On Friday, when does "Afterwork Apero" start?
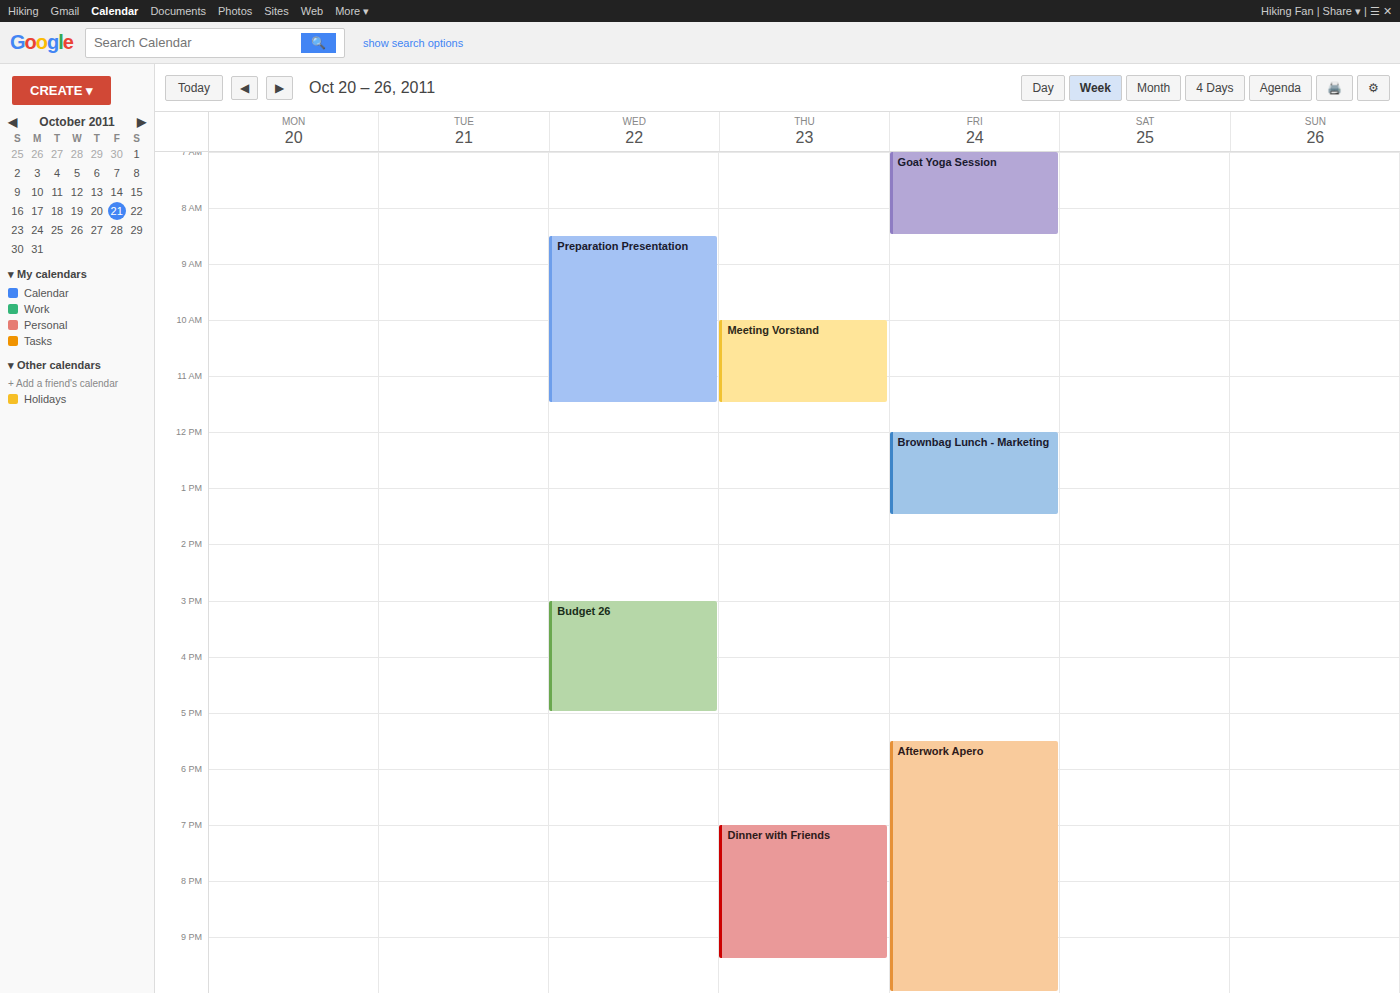
5:30 PM